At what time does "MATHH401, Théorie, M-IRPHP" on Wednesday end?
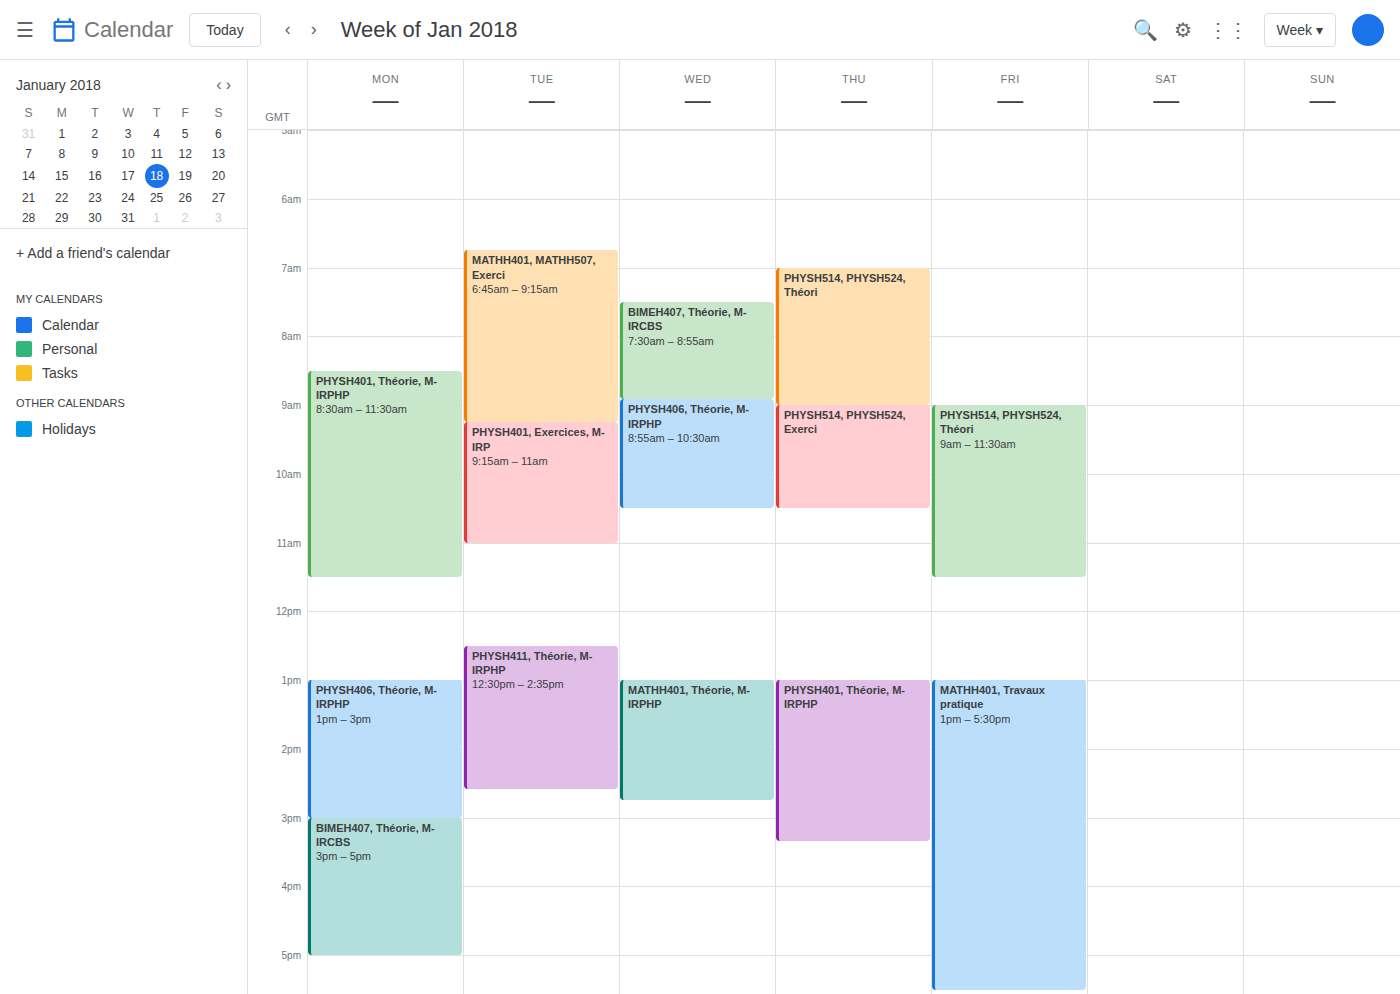
14:45